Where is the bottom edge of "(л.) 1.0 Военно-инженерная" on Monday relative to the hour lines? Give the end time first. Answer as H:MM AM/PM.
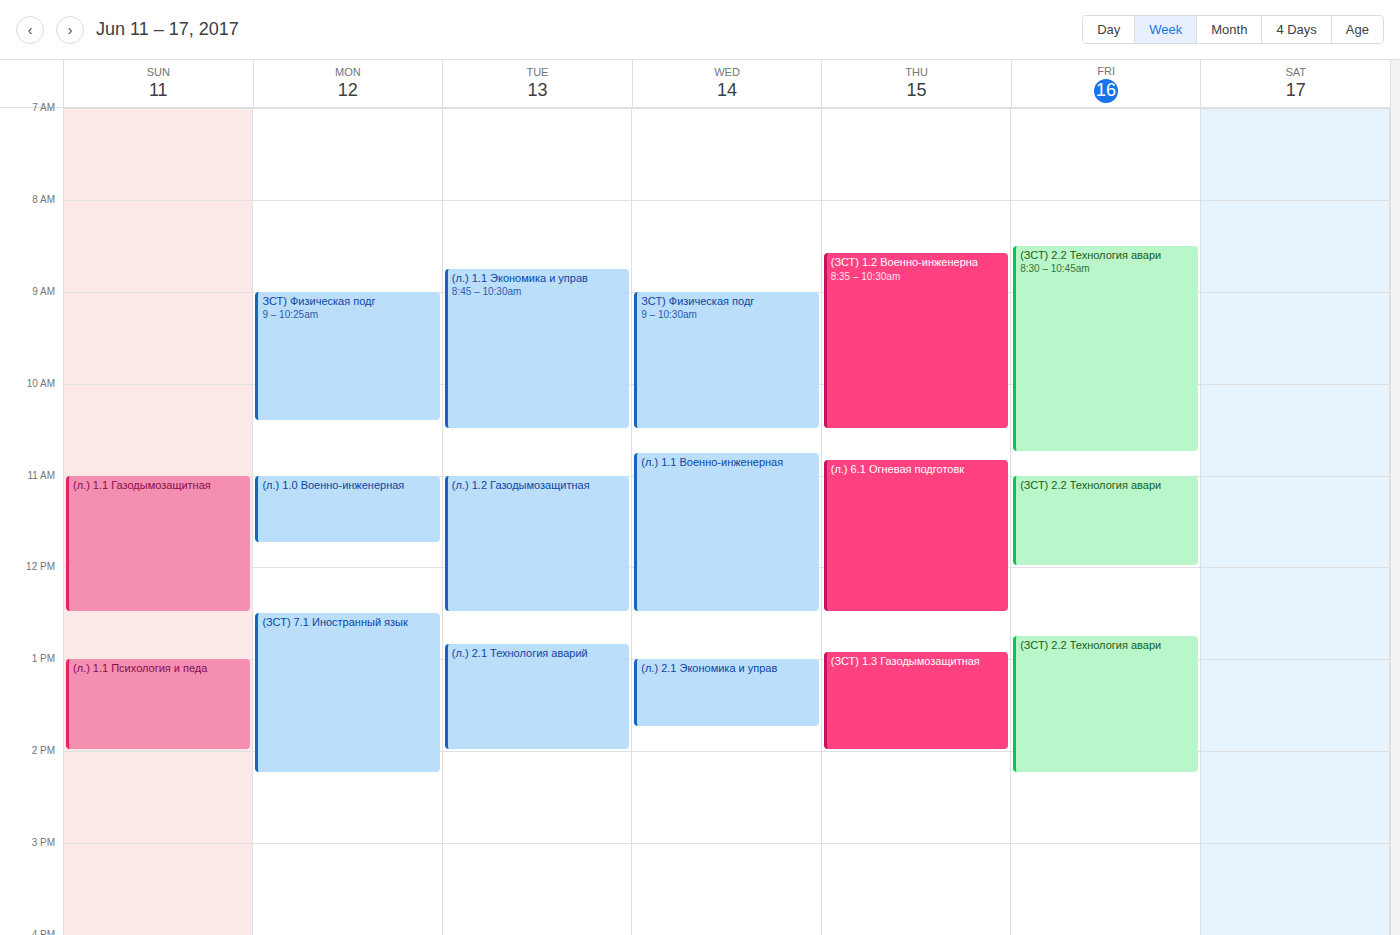
11:45 AM -- neither: three quarters of the way from the 11 AM line to the 12 PM line.